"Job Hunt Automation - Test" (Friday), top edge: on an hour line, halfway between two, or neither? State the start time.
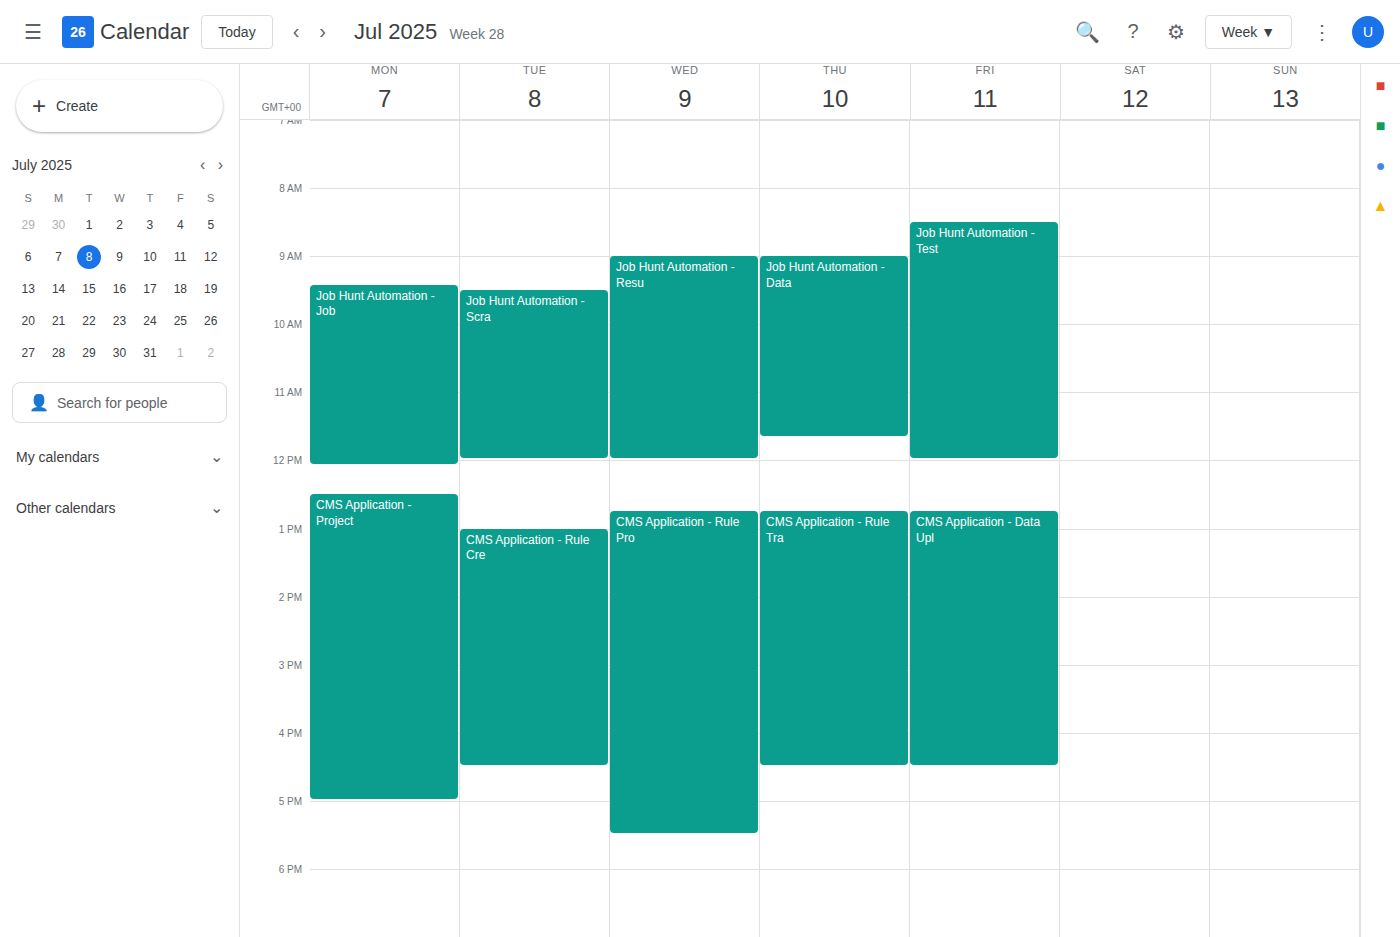
8:30 AM -- halfway between the 8 AM and 9 AM lines.